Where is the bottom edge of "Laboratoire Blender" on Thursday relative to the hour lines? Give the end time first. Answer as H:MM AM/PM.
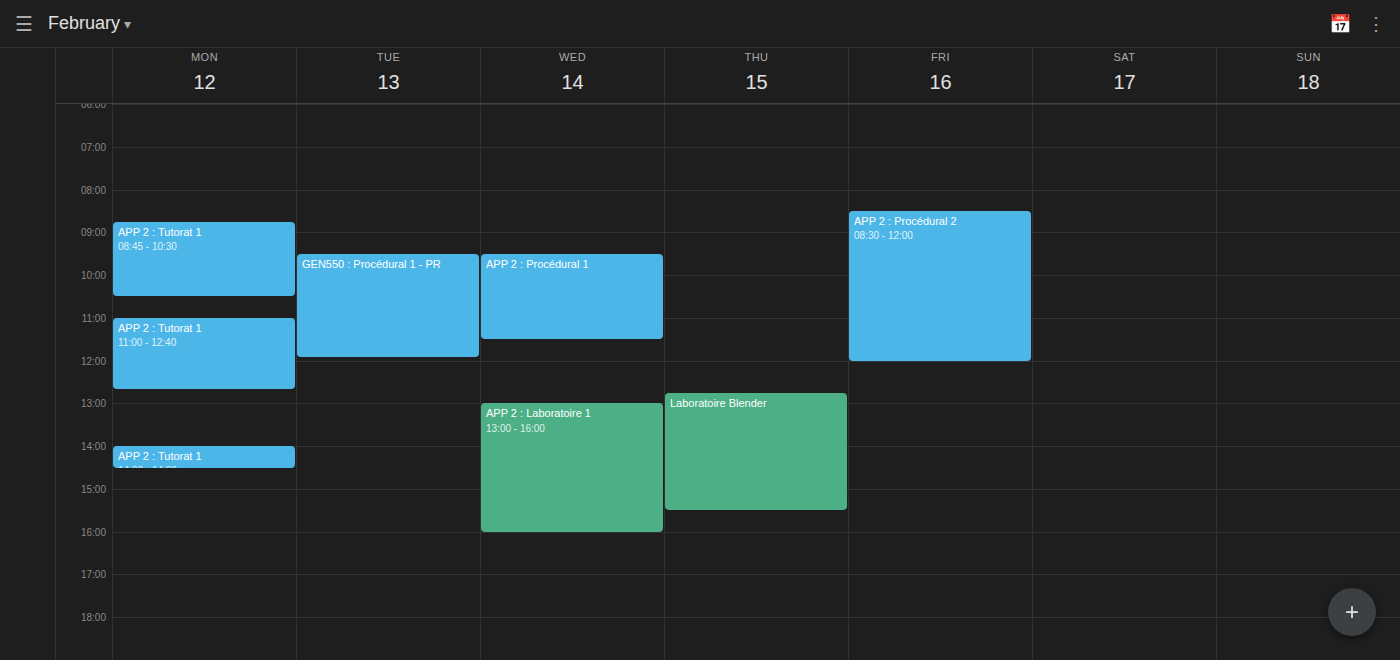
3:30 PM -- halfway between the 3 PM and 4 PM lines.